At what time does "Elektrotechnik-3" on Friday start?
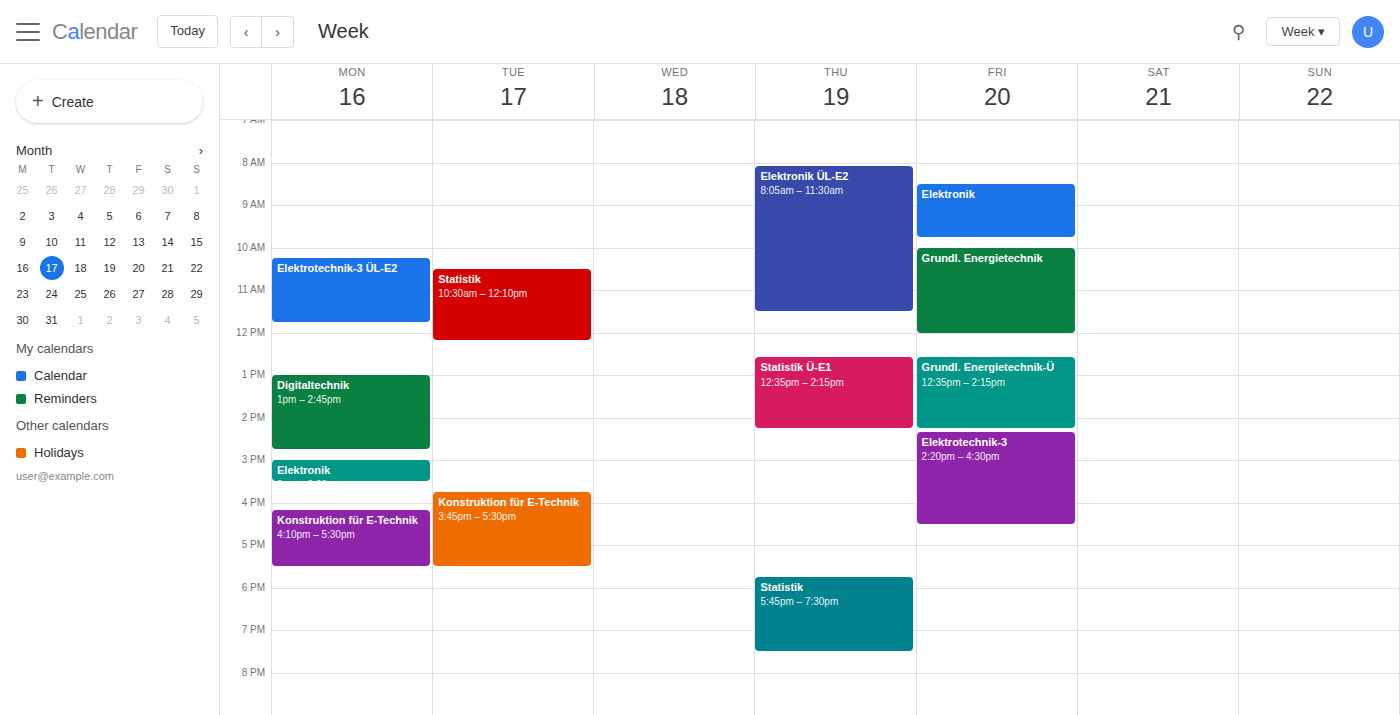
2:20 PM